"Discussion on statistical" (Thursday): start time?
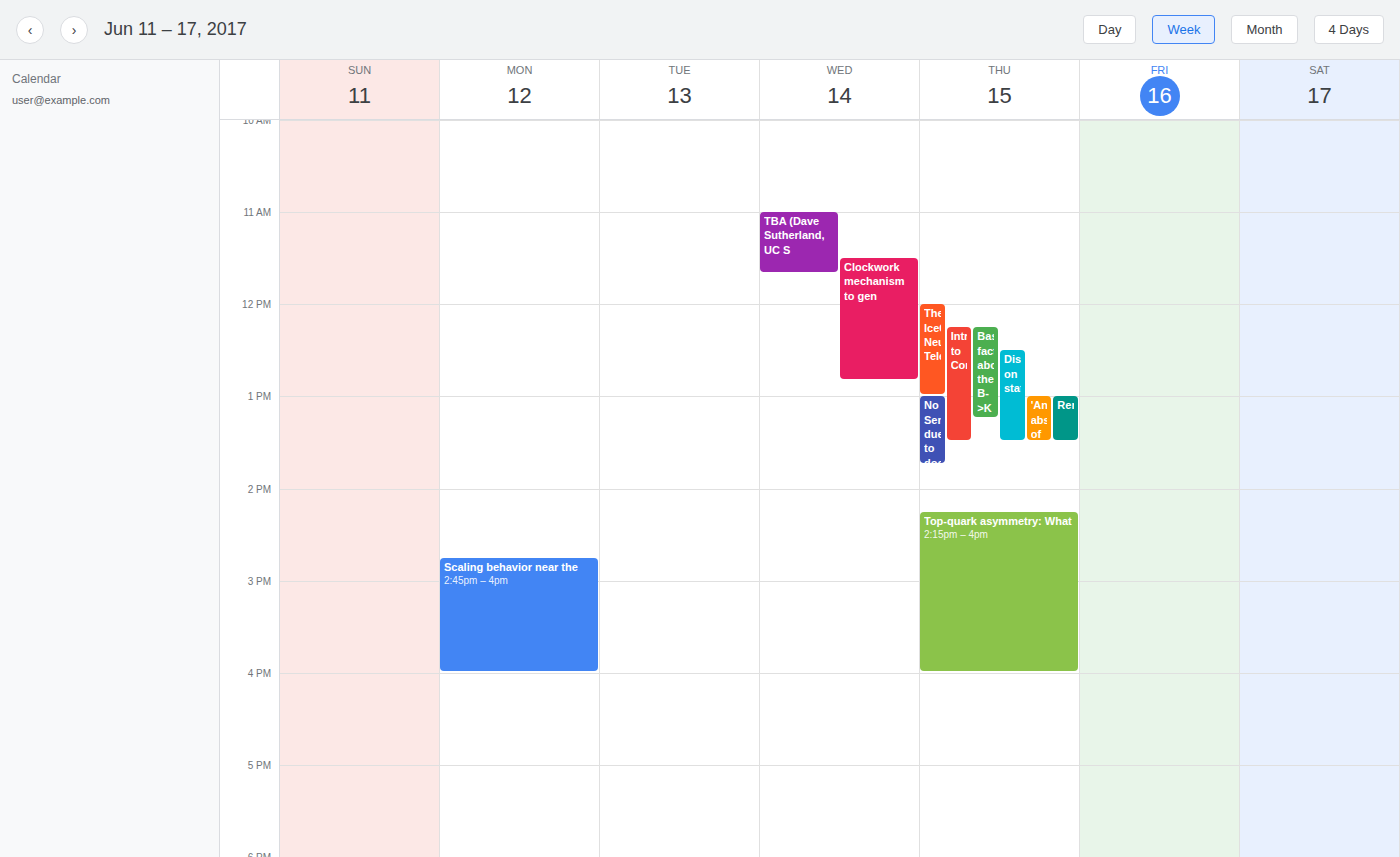
12:30 PM